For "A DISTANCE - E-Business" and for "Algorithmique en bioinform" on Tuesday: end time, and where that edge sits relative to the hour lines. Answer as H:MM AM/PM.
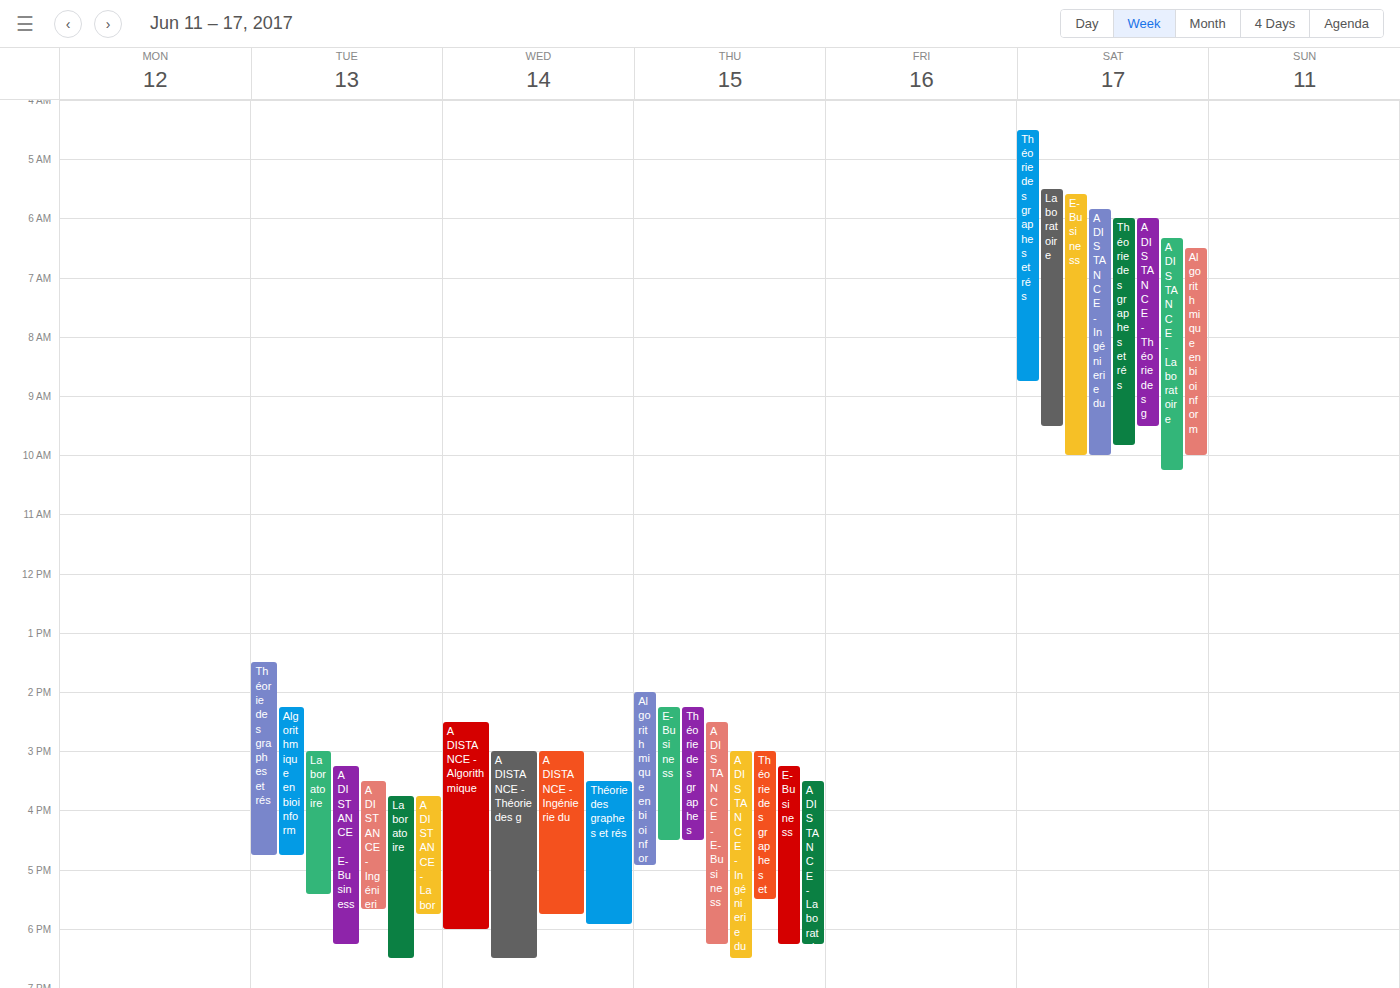
"A DISTANCE - E-Business": 6:15 PM, neither: a quarter of the way from the 6 PM line to the 7 PM line. "Algorithmique en bioinform": 4:45 PM, neither: three quarters of the way from the 4 PM line to the 5 PM line.